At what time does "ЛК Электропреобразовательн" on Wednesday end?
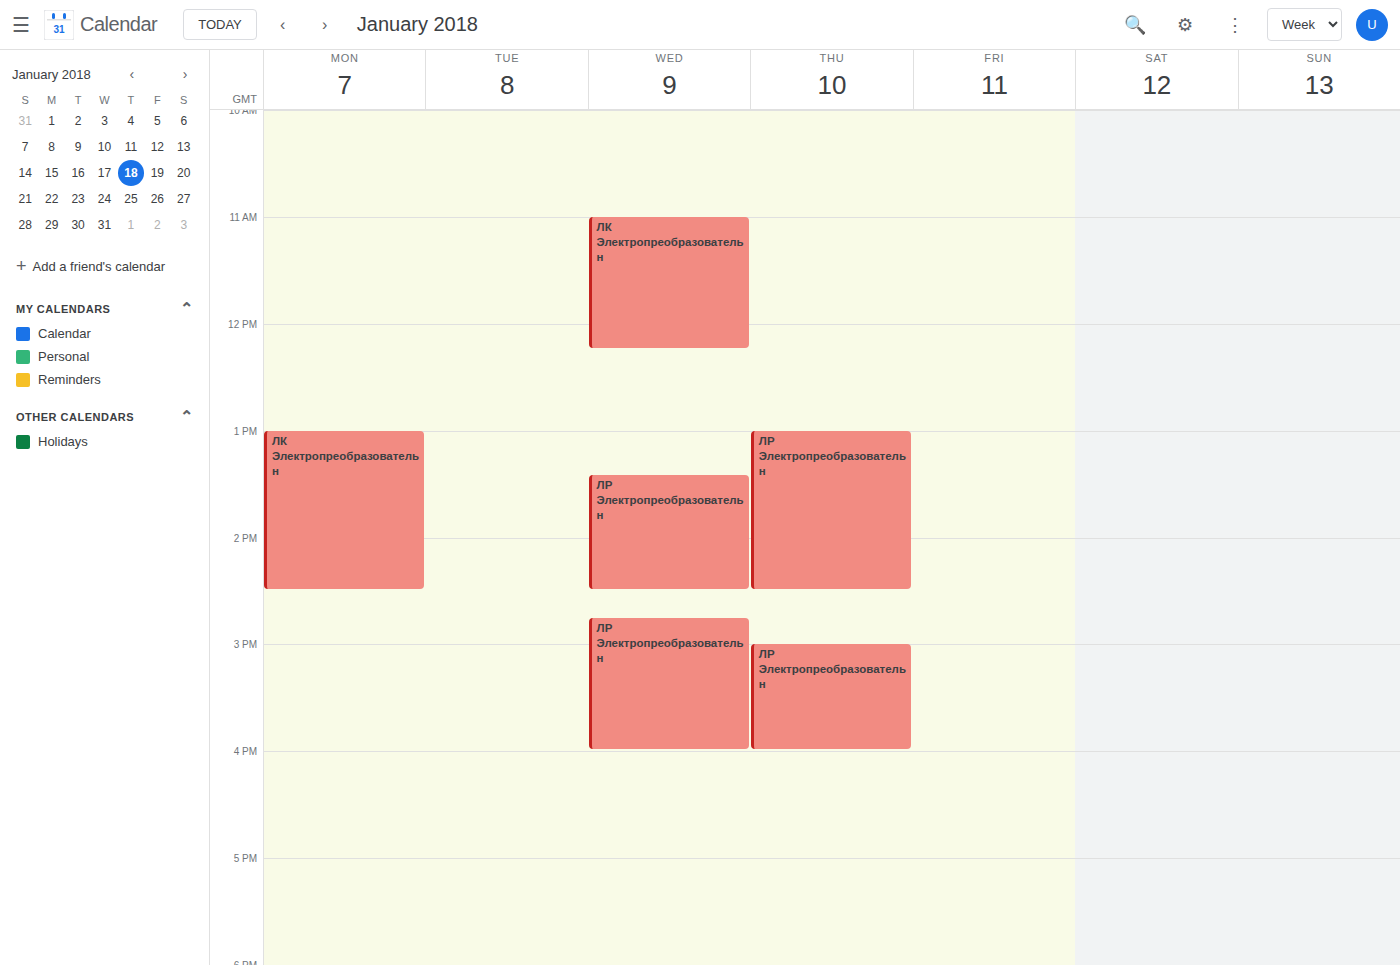
12:15 PM